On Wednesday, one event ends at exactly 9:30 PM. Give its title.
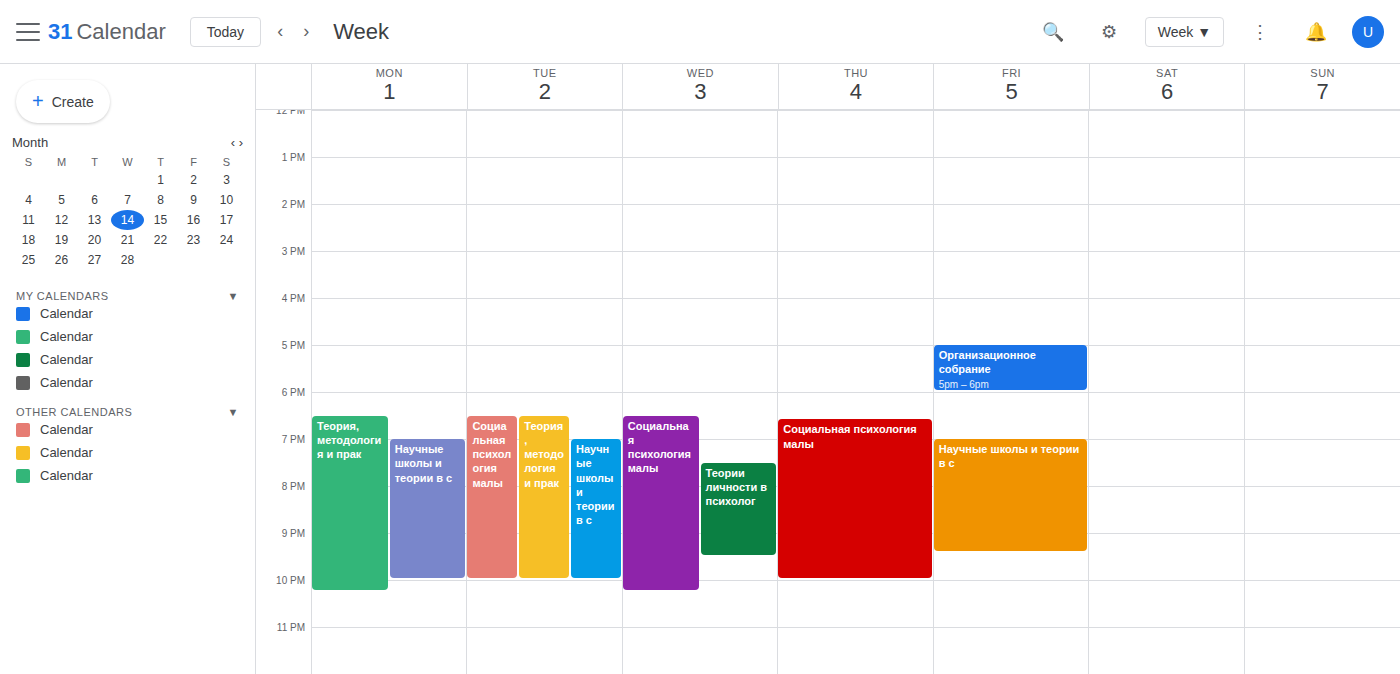
"Теории личности в психолог"